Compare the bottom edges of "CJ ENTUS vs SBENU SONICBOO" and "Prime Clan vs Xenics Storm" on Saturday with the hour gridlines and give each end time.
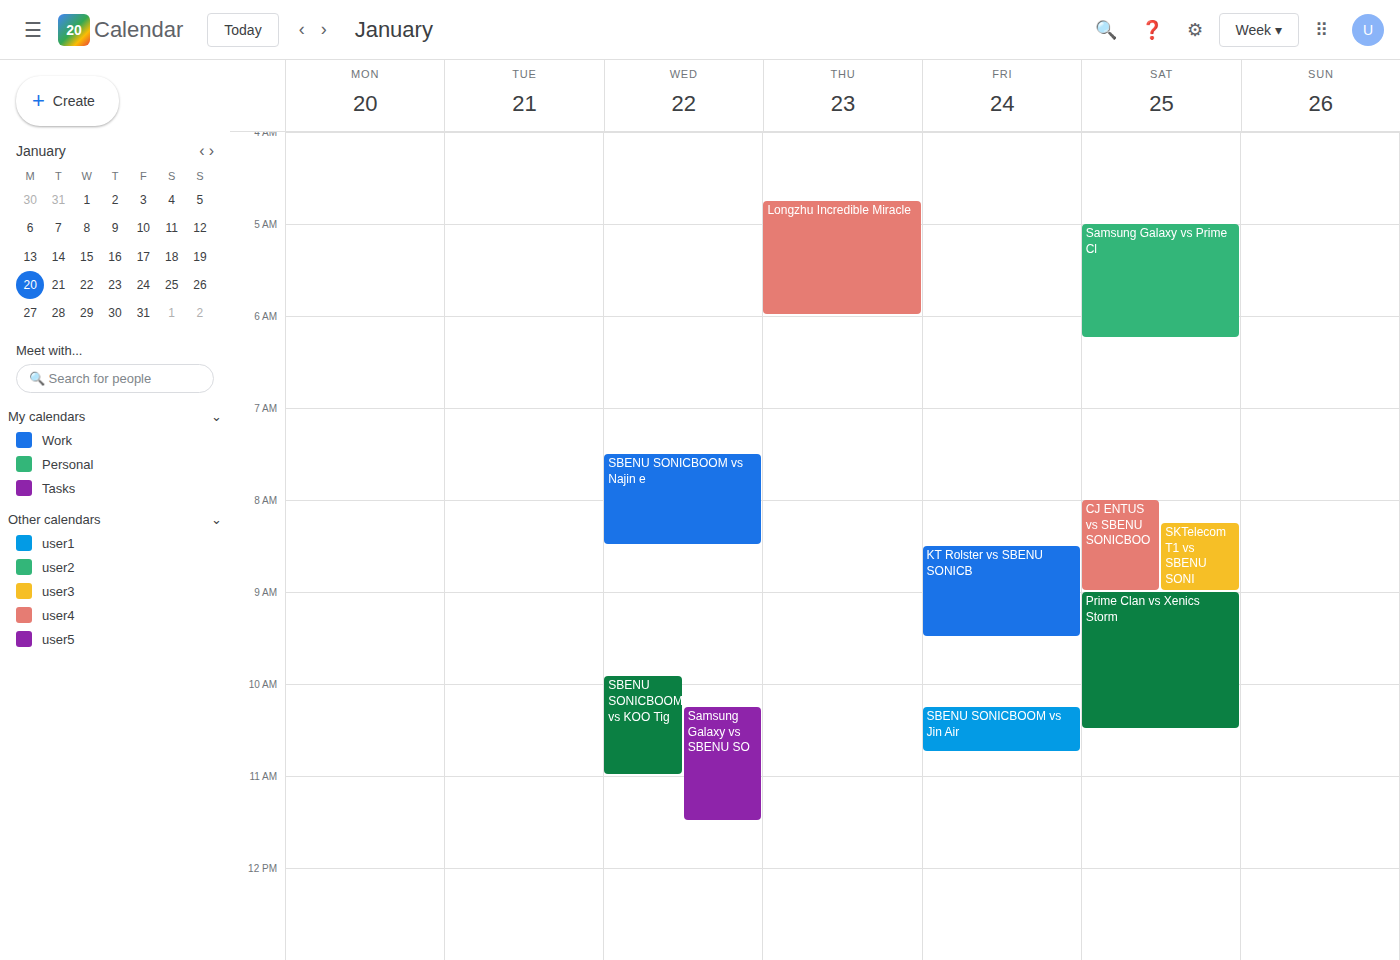
"CJ ENTUS vs SBENU SONICBOO": 9:00 AM, exactly on the 9 AM line. "Prime Clan vs Xenics Storm": 10:30 AM, halfway between the 10 AM and 11 AM lines.